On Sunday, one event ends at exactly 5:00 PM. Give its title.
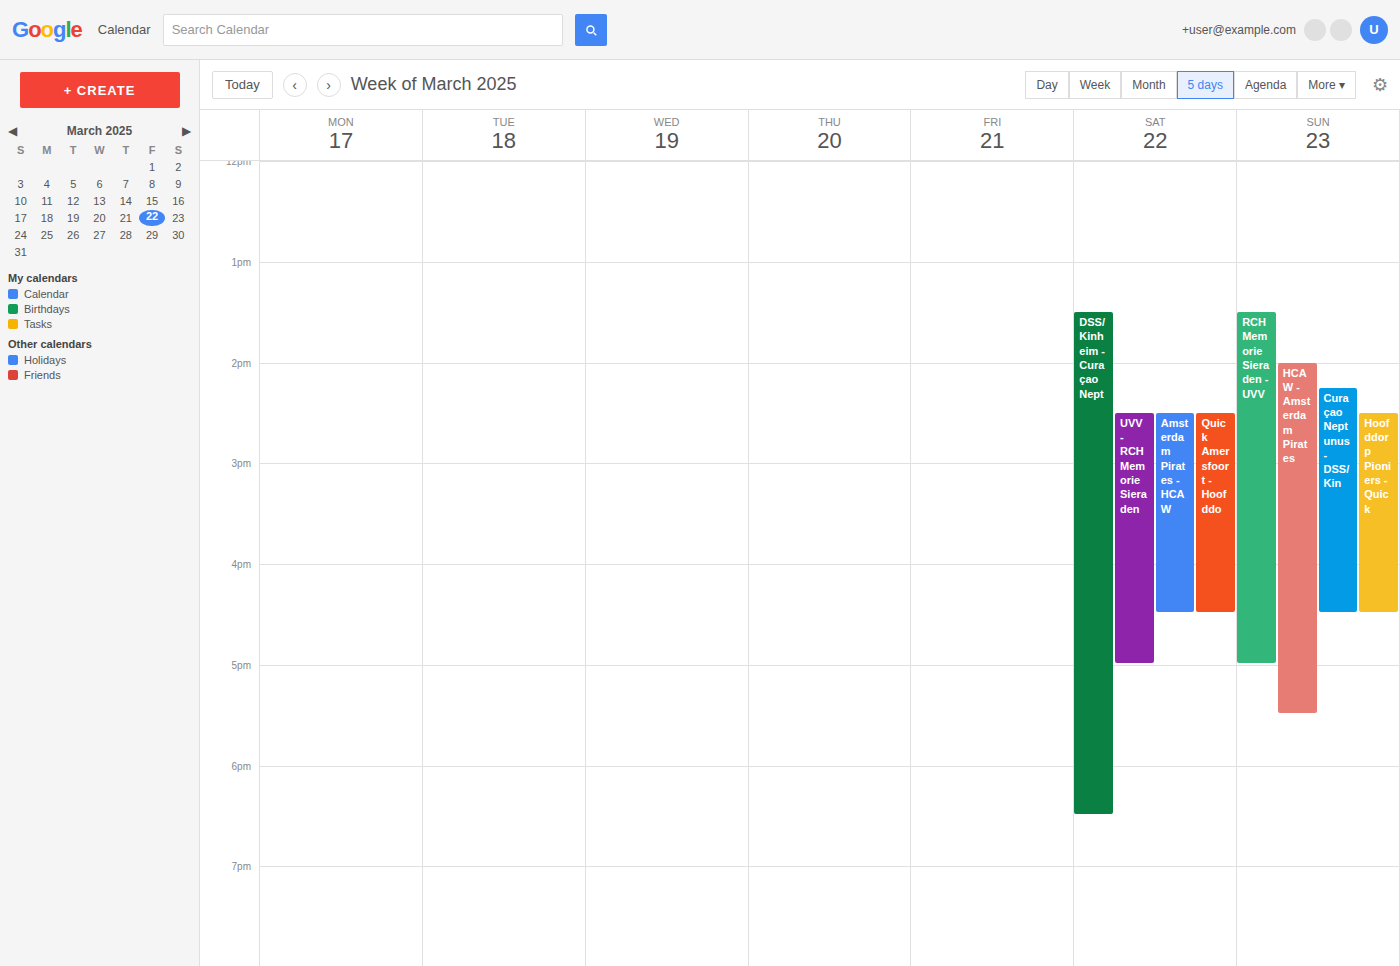
"RCH Memorie Sieraden - UVV"